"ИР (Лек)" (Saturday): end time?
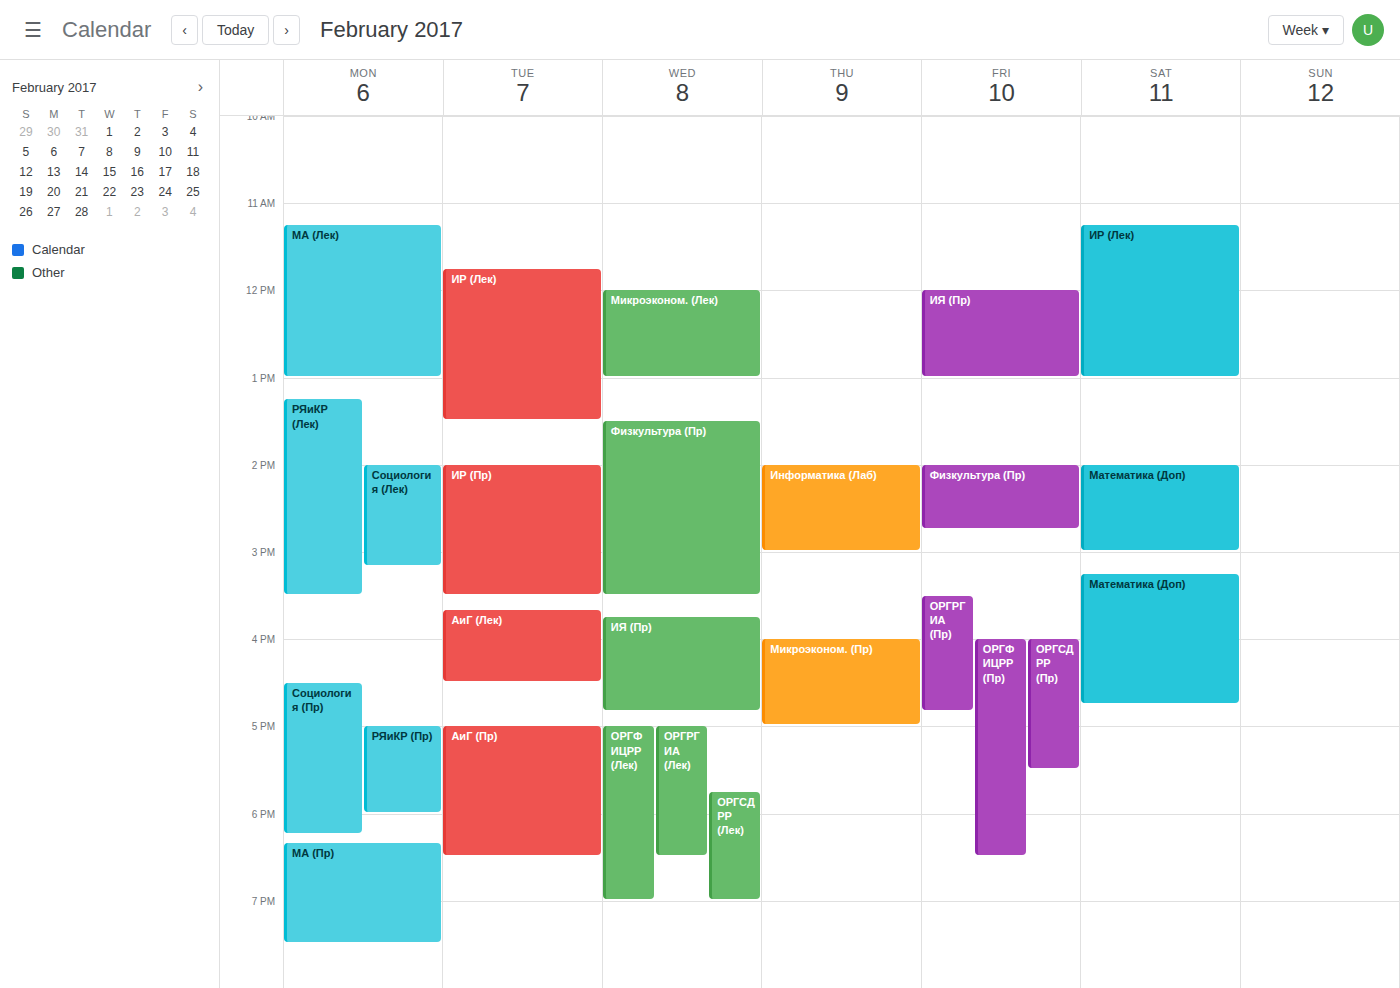
1:00 PM